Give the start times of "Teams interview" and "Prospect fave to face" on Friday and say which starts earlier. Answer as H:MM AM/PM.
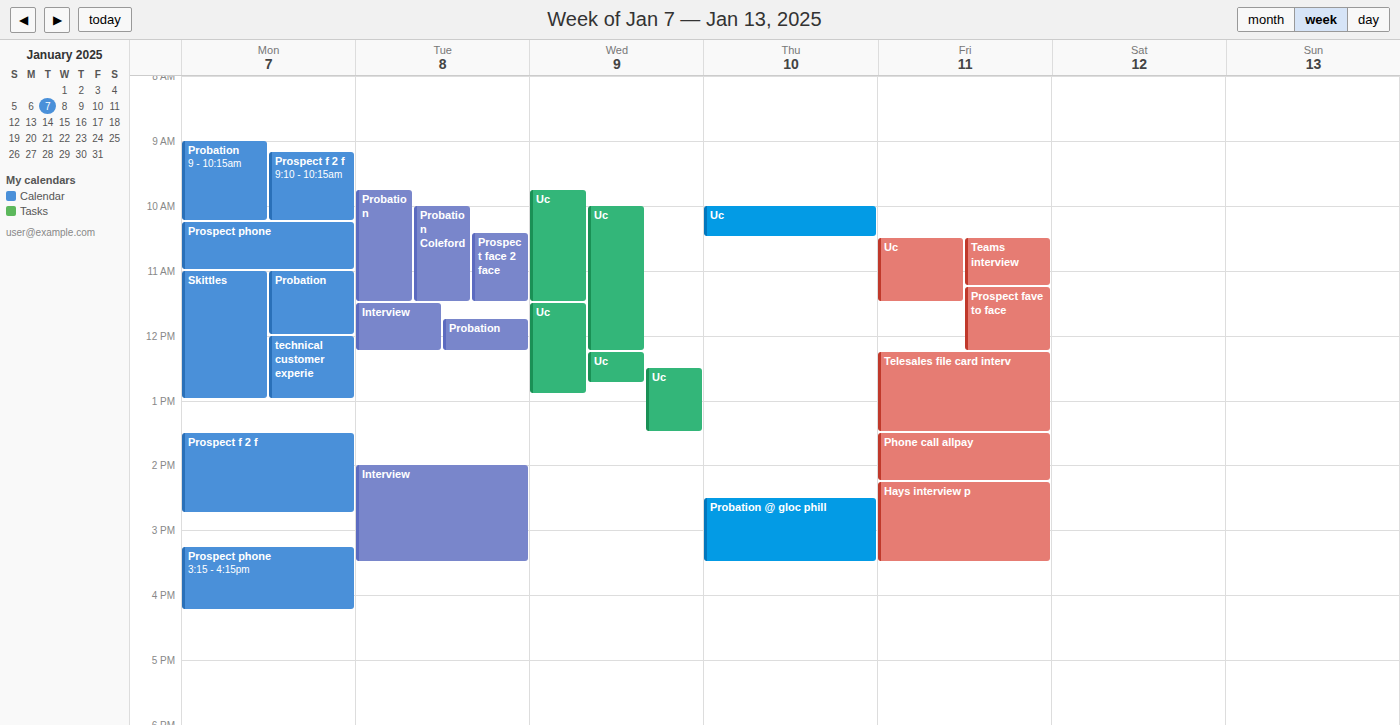
"Teams interview" 10:30 AM; "Prospect fave to face" 11:15 AM.